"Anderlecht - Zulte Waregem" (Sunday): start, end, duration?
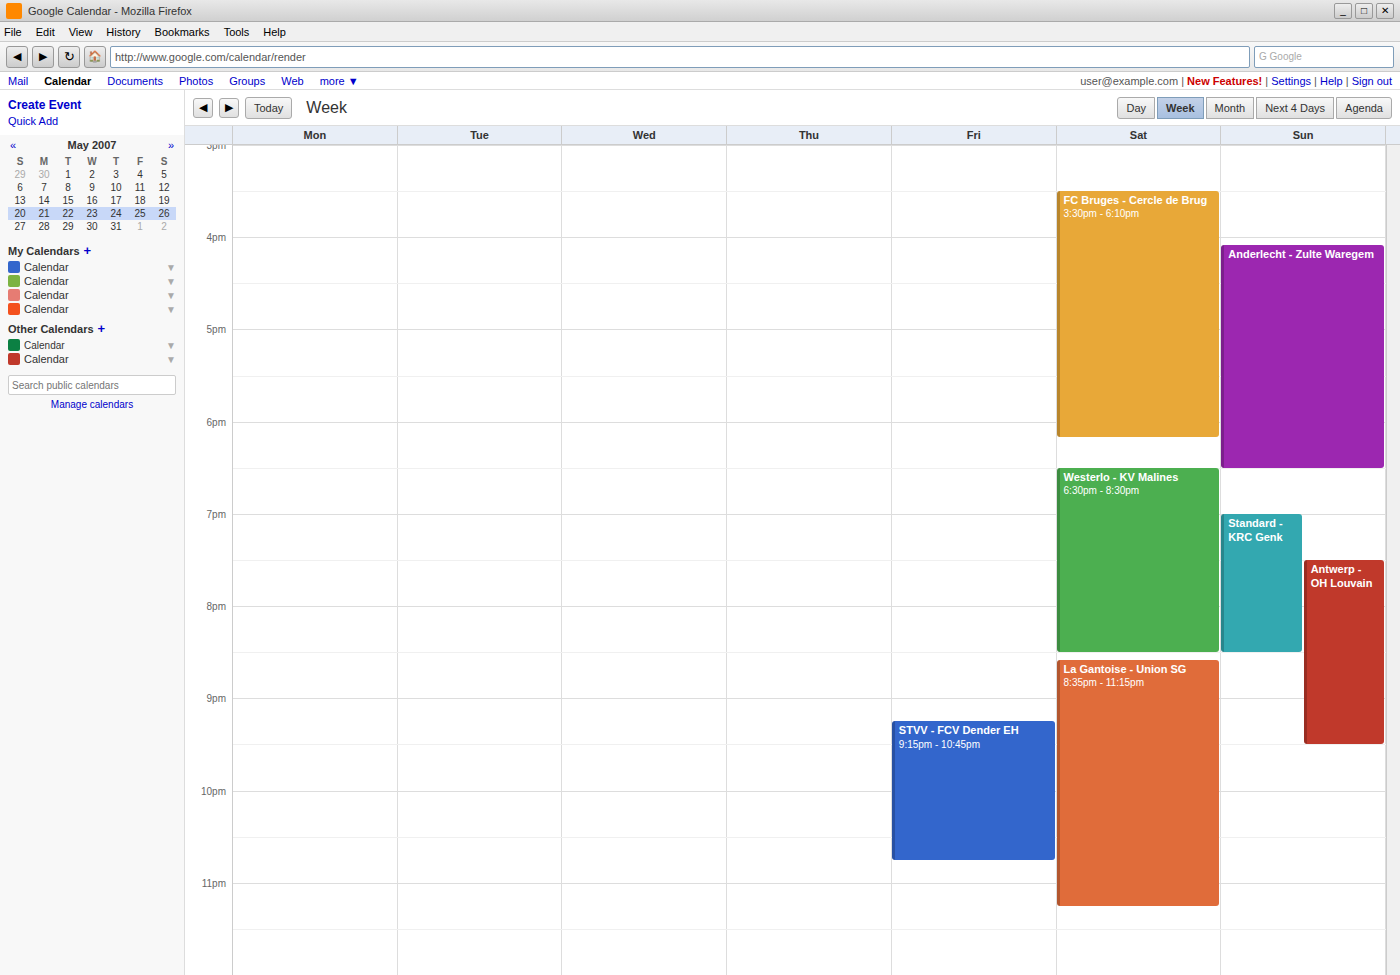
4:05 PM to 6:30 PM, 2 hours 25 minutes